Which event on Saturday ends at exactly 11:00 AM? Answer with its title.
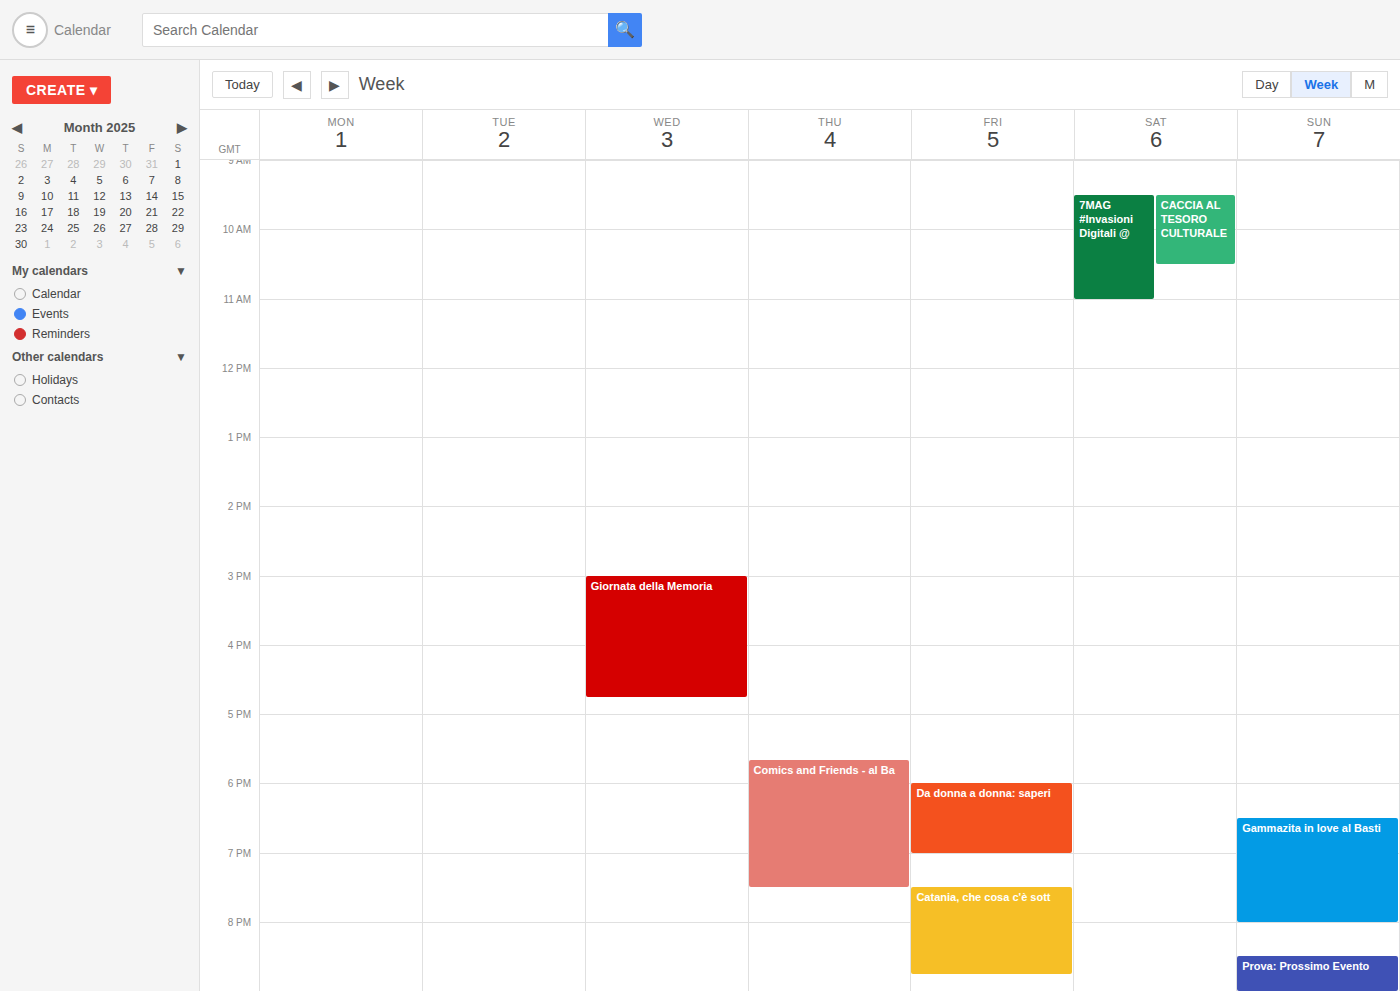
"7MAG #Invasioni Digitali @"